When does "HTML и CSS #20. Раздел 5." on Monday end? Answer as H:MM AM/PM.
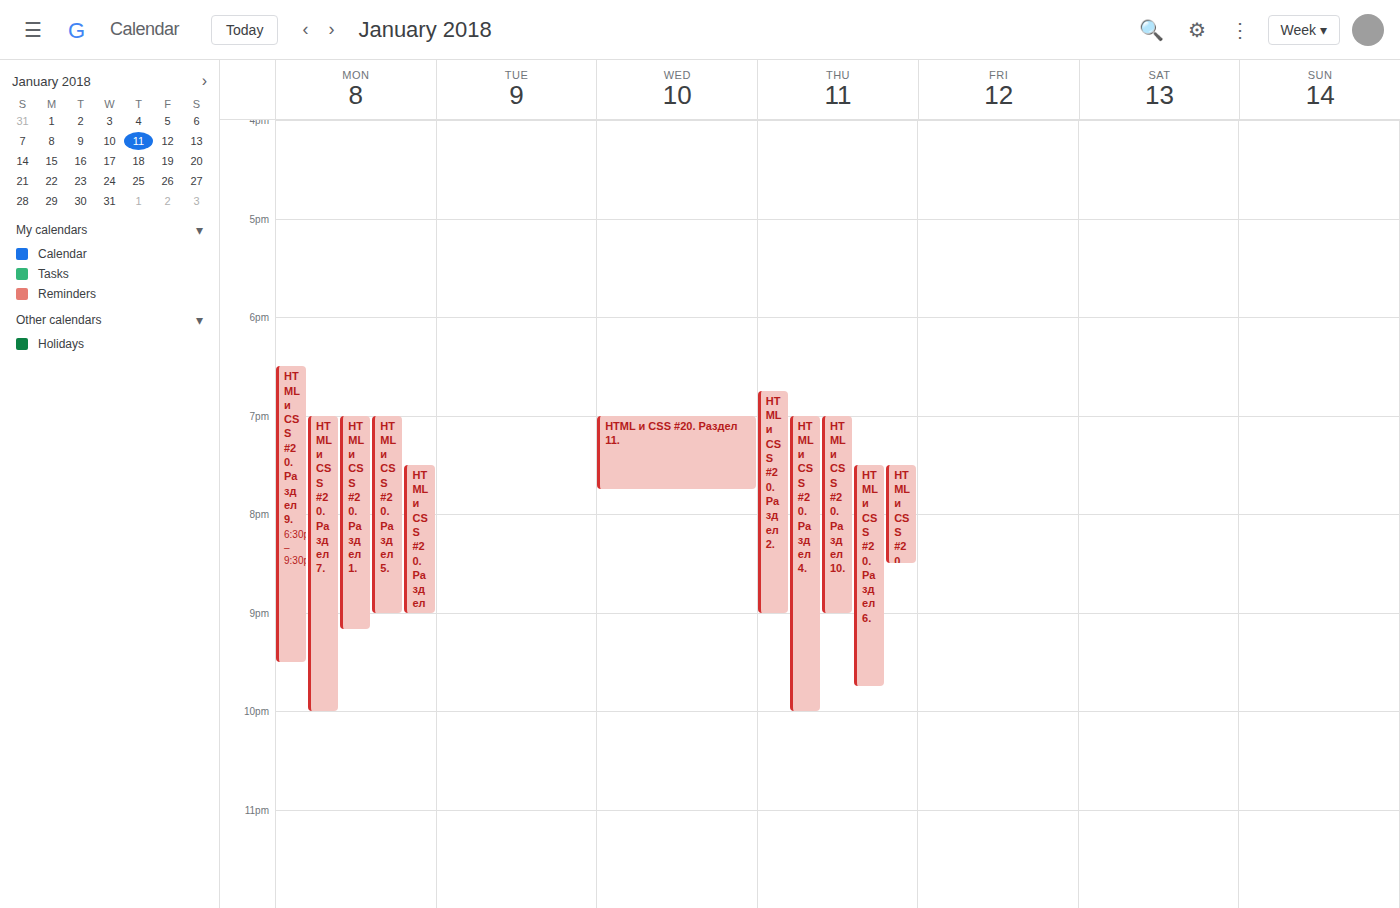
9:00 PM